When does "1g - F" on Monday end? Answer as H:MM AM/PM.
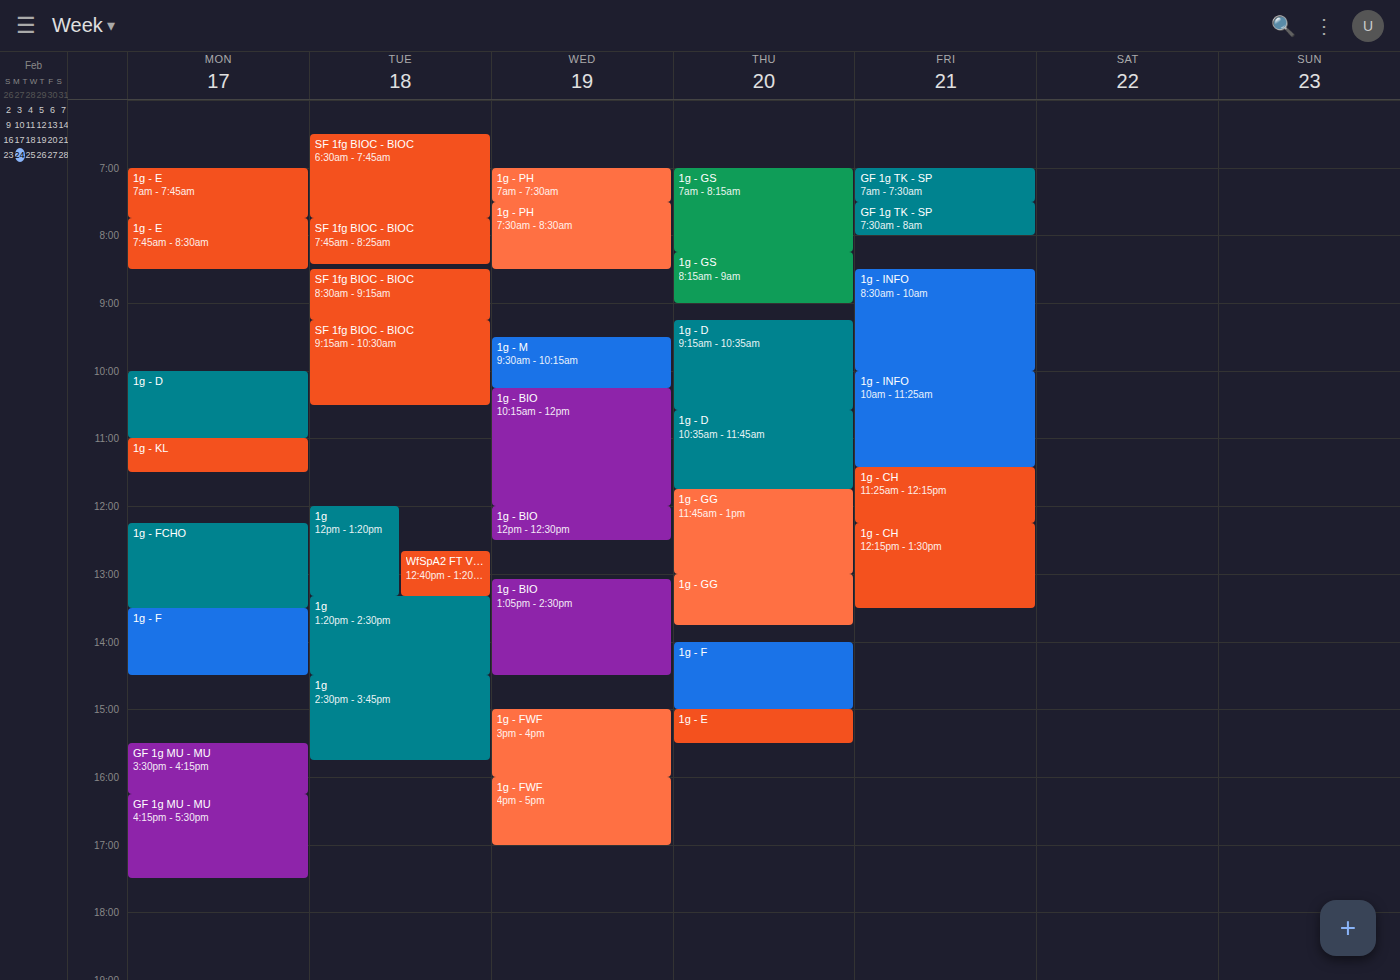
2:30 PM